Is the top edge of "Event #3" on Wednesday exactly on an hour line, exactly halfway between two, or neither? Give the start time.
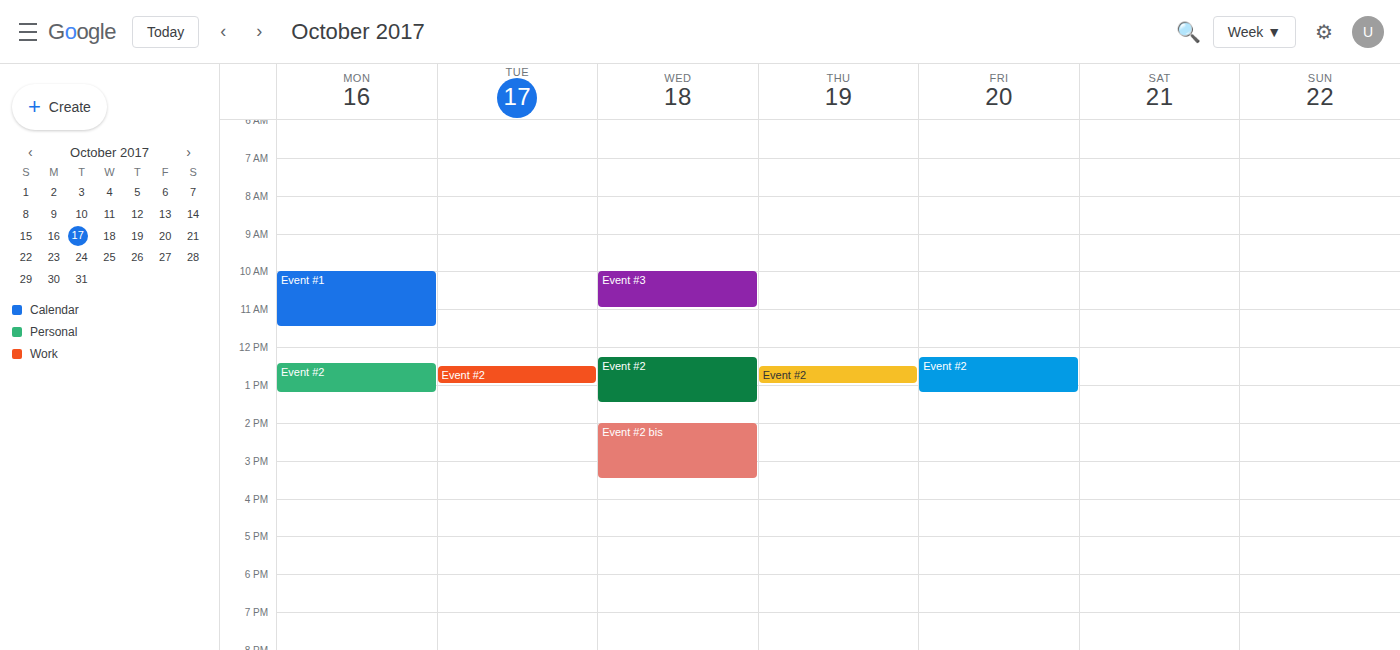
10:00 -- exactly on the 10:00 line.